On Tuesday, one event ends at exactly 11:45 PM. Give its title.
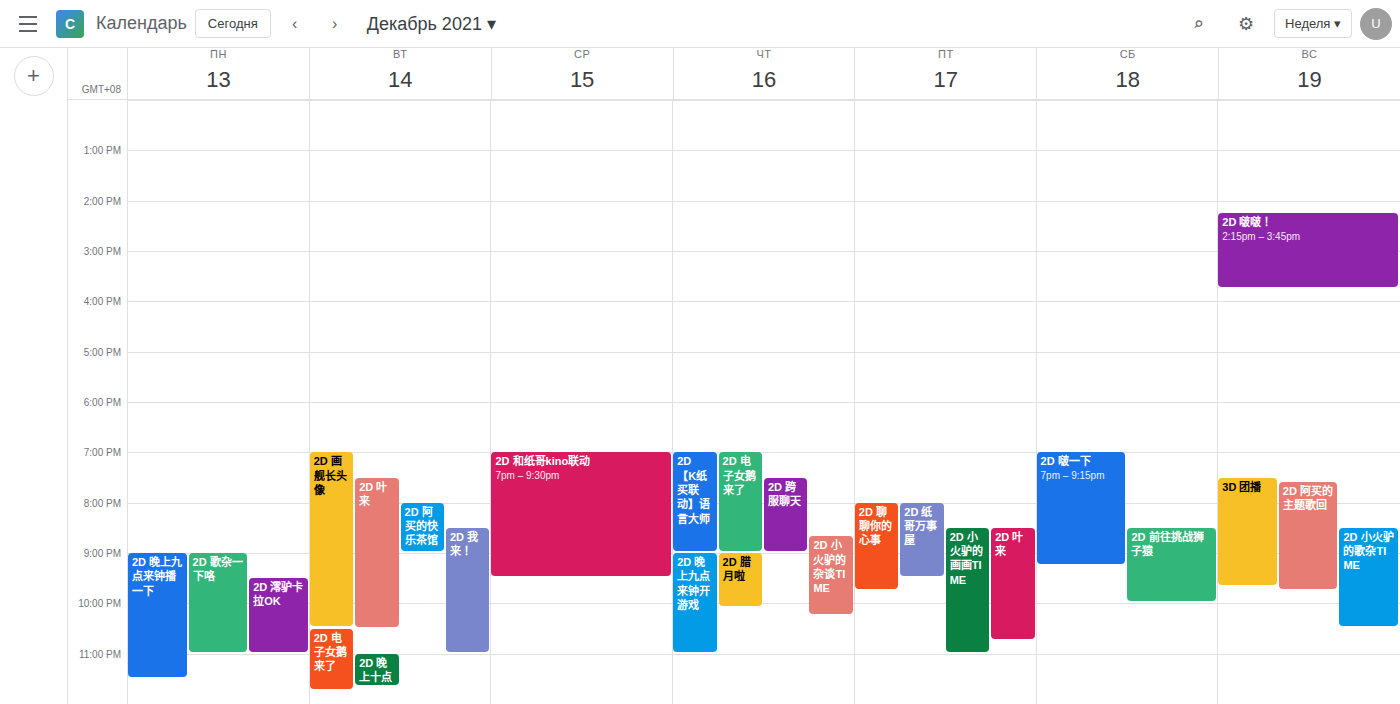
"2D 电子女鹅来了"